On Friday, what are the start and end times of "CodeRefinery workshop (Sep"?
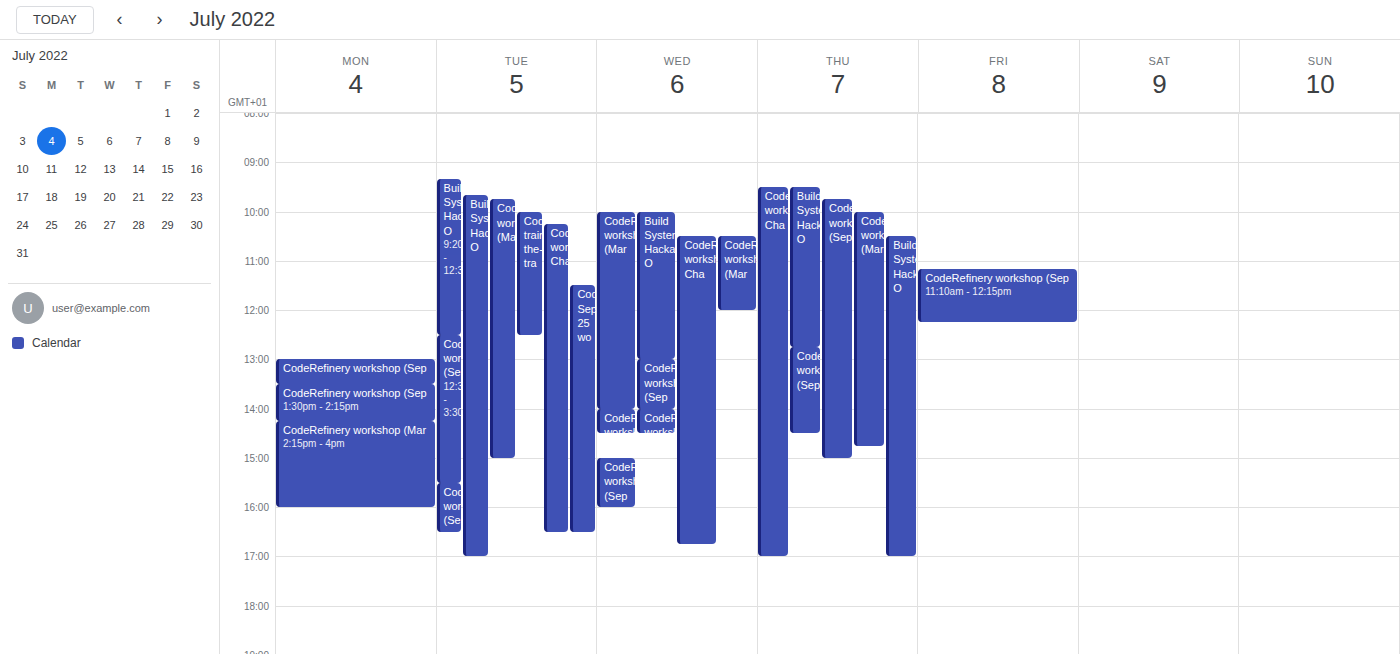
11:10 AM to 12:15 PM